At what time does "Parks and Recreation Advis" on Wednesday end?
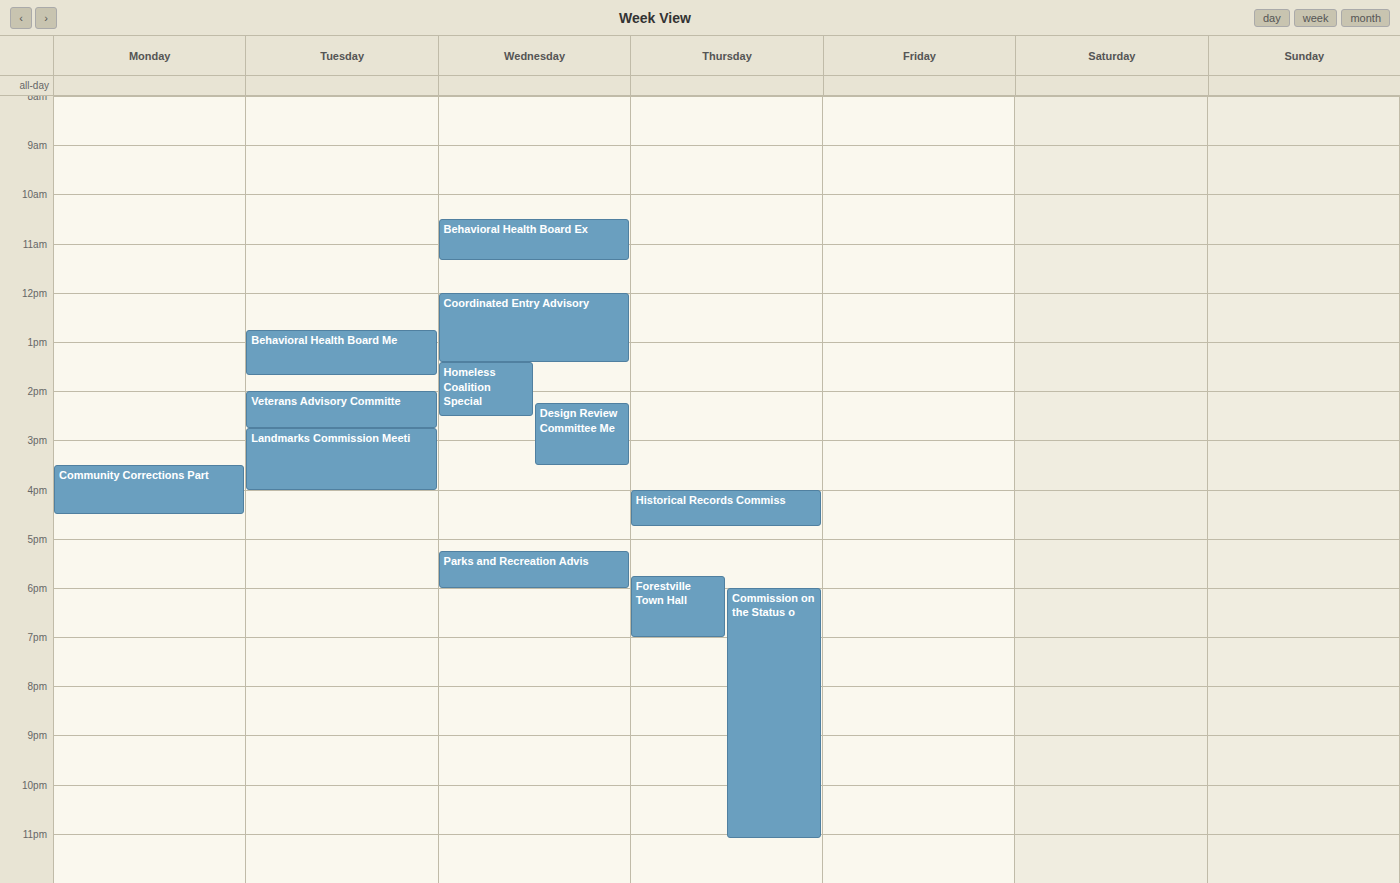
18:00